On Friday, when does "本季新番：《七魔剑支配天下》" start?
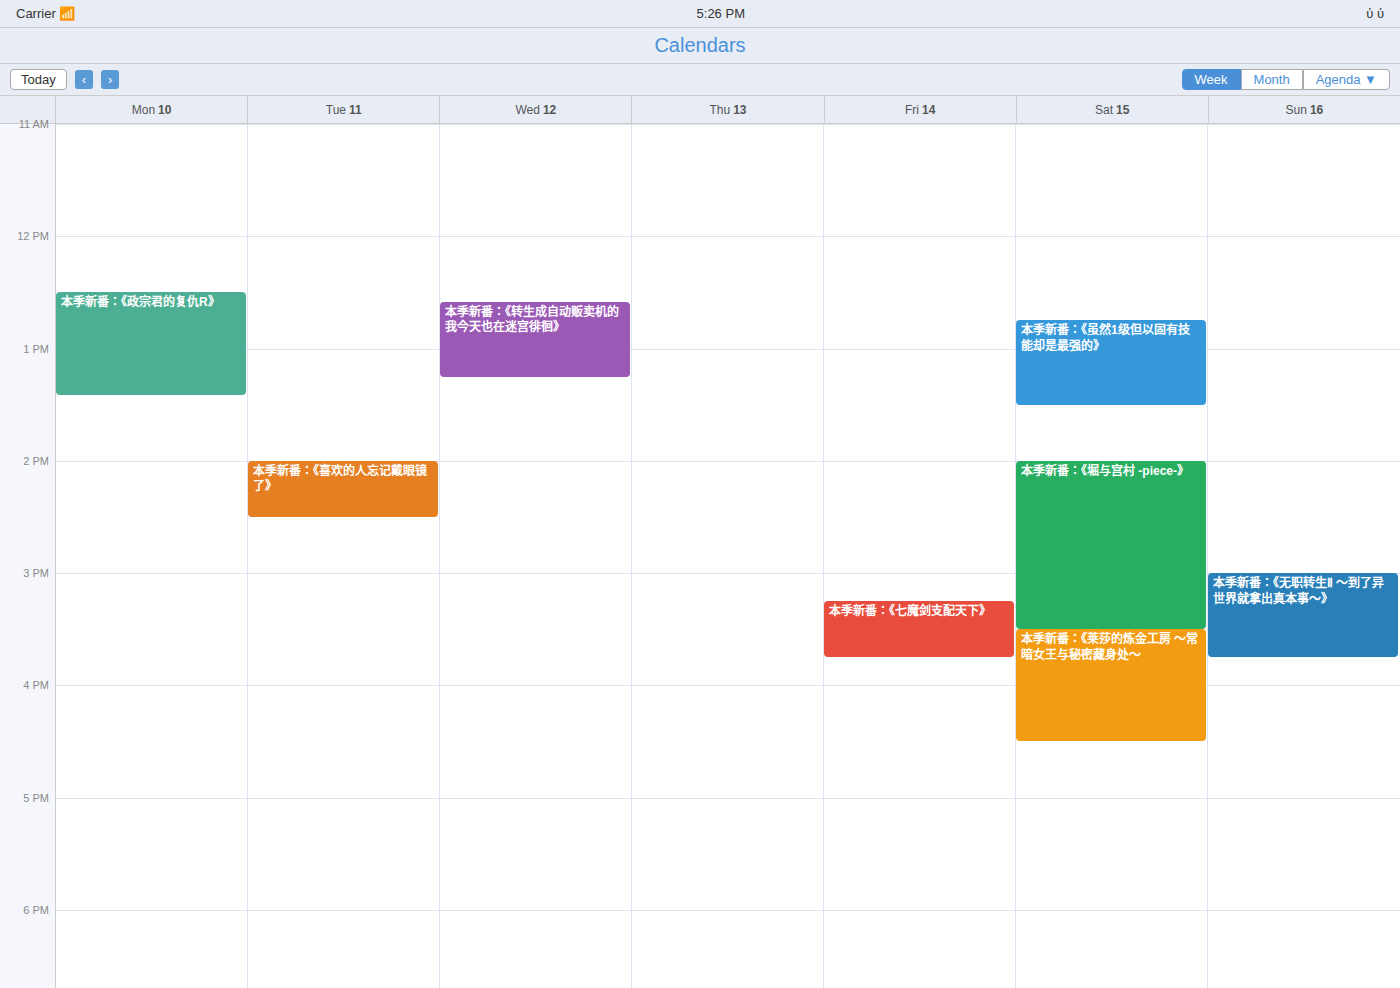
3:15 PM